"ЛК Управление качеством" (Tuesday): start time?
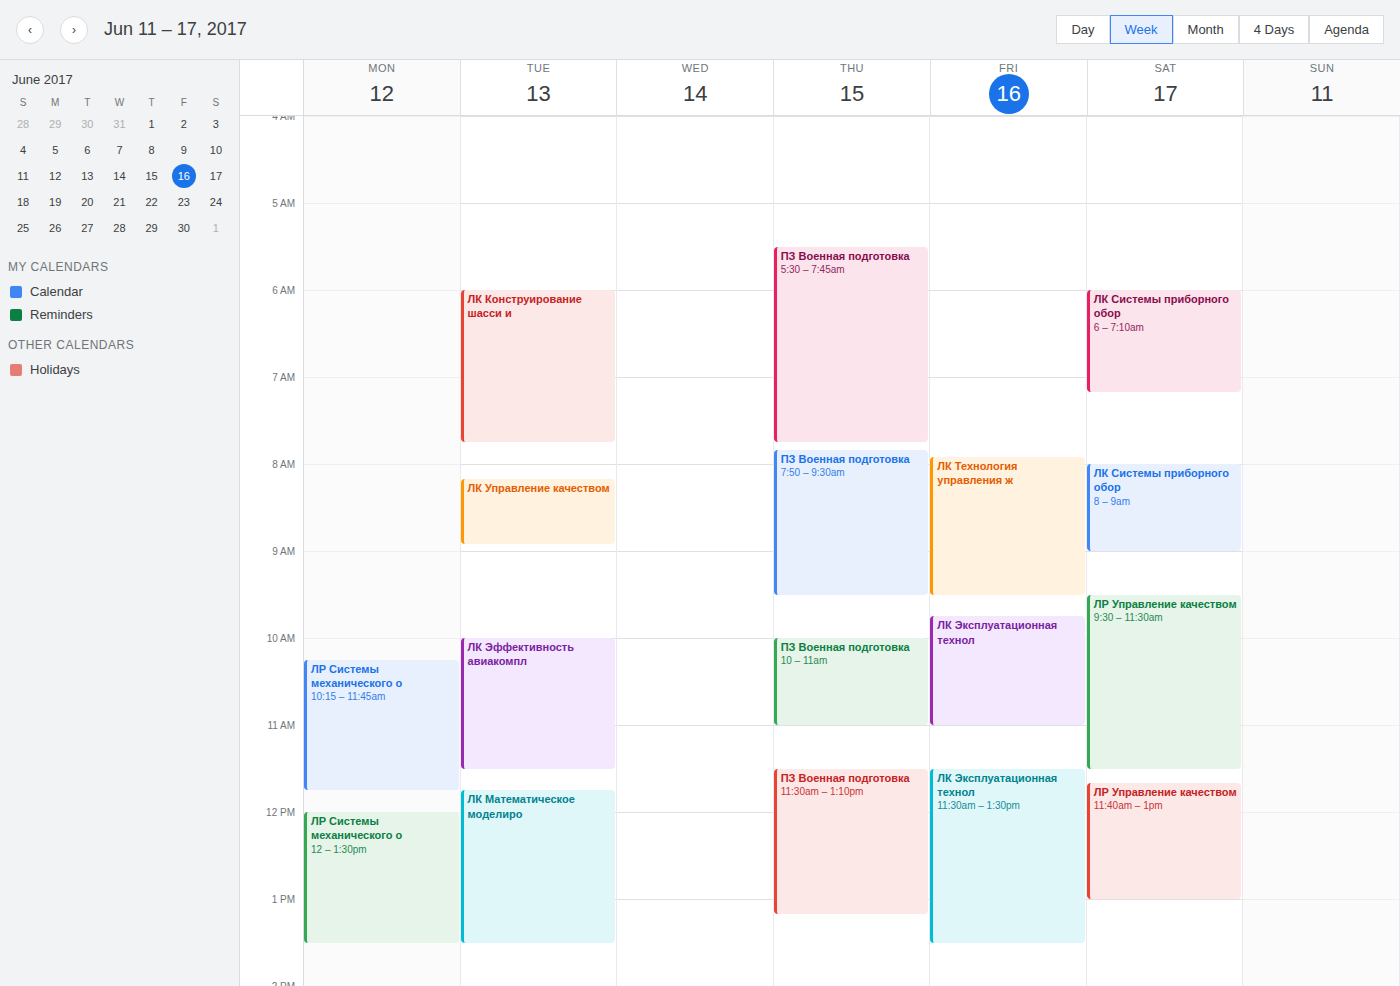
8:10 AM